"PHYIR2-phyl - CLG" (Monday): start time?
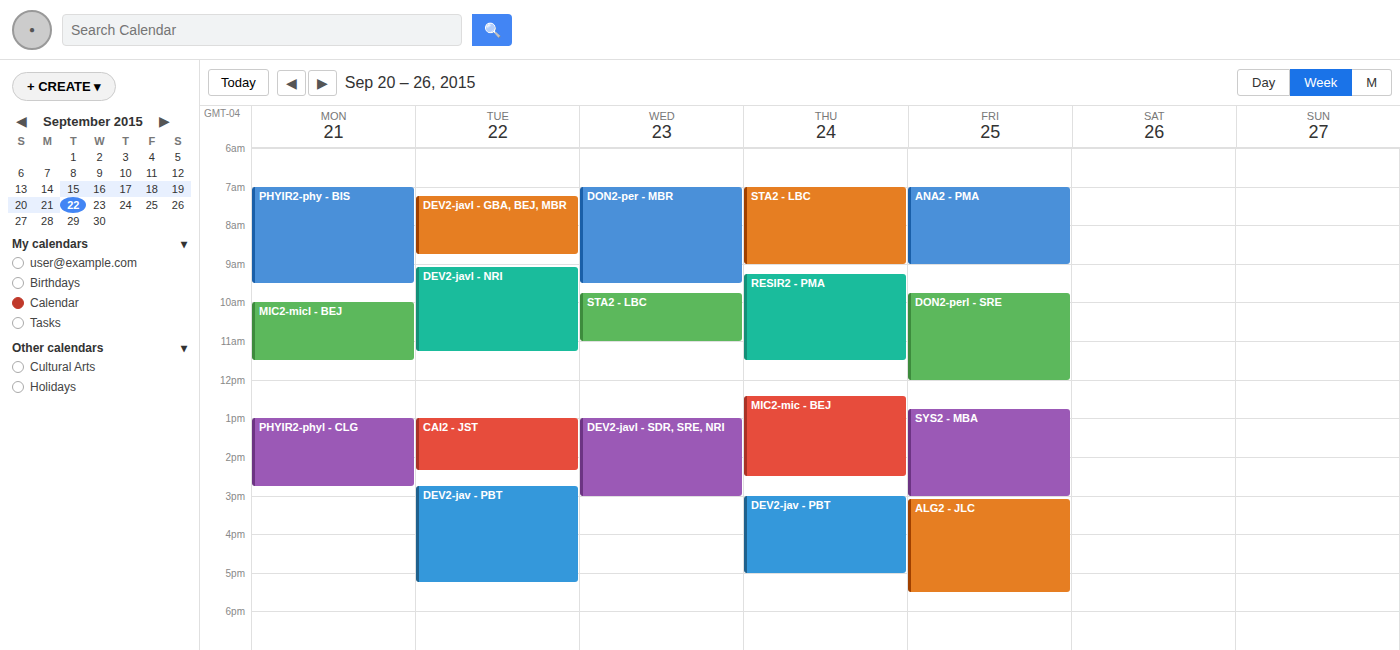
1:00 PM